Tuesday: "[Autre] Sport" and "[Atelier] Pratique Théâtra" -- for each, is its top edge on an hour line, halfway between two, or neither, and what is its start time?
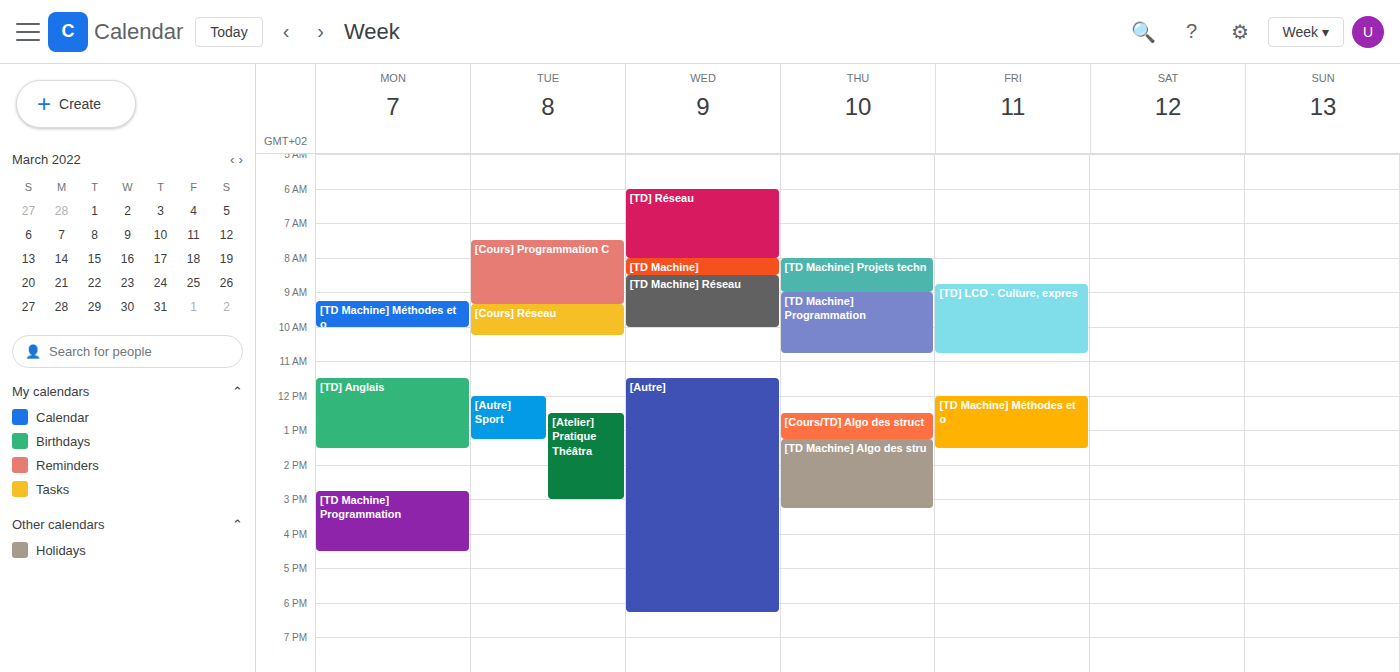
"[Autre] Sport": 12:00, exactly on the 12:00 line. "[Atelier] Pratique Théâtra": 12:30, halfway between the 12:00 and 13:00 lines.